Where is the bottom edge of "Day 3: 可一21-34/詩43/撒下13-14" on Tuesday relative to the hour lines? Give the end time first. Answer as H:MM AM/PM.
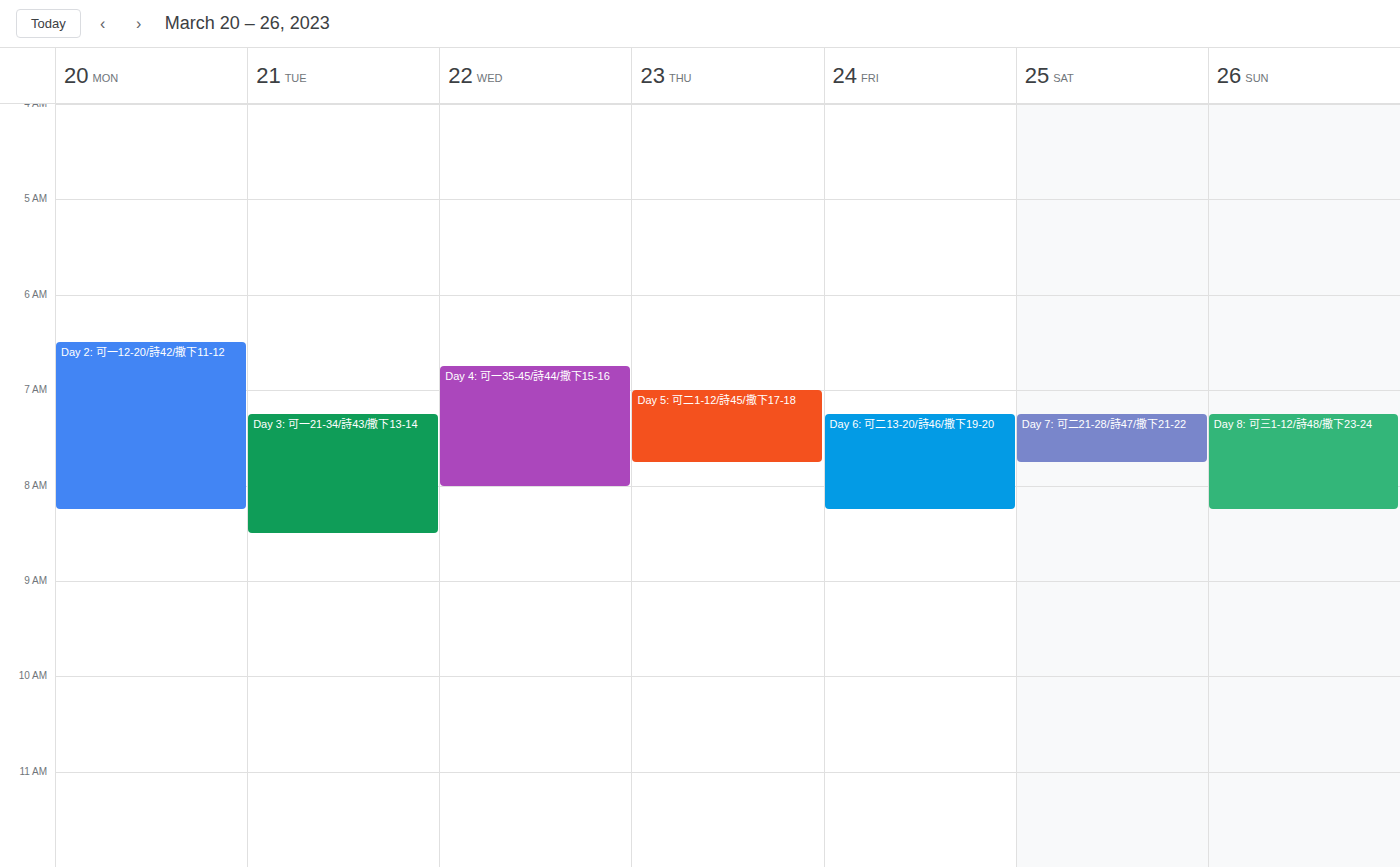
8:30 AM -- halfway between the 8 AM and 9 AM lines.